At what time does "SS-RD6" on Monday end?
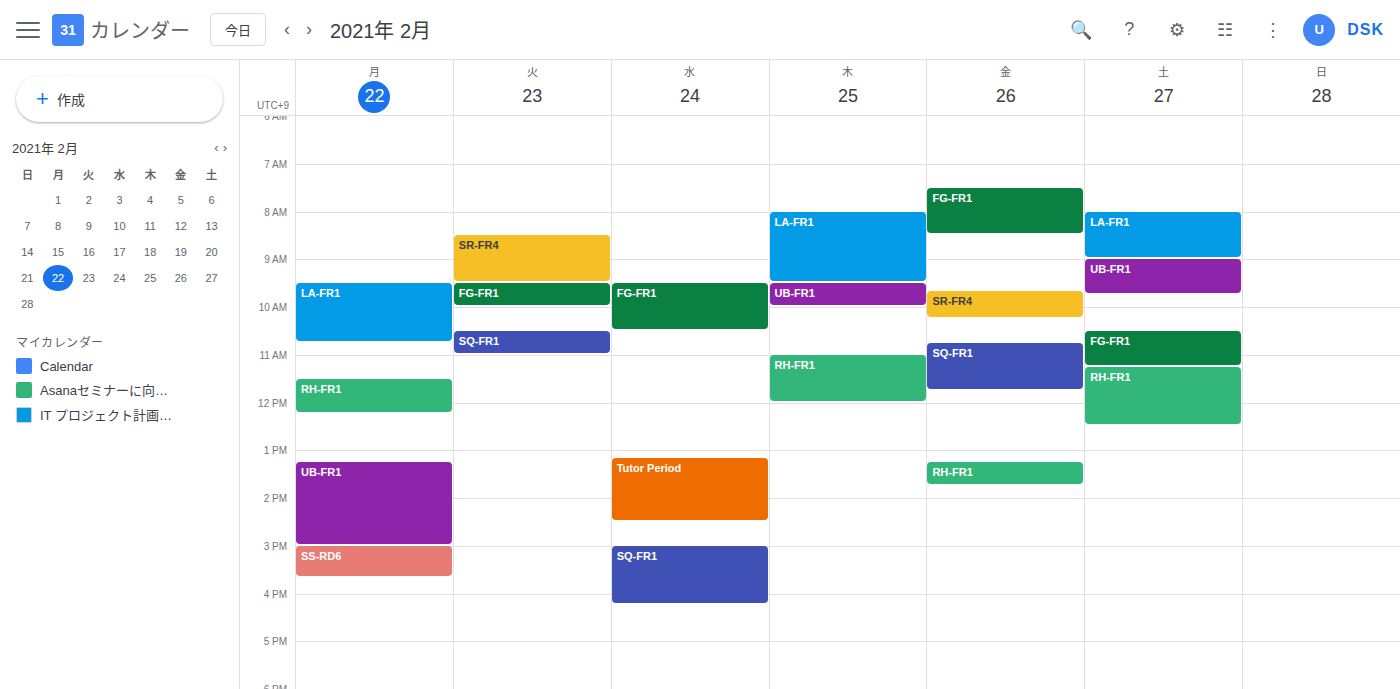
3:40 PM